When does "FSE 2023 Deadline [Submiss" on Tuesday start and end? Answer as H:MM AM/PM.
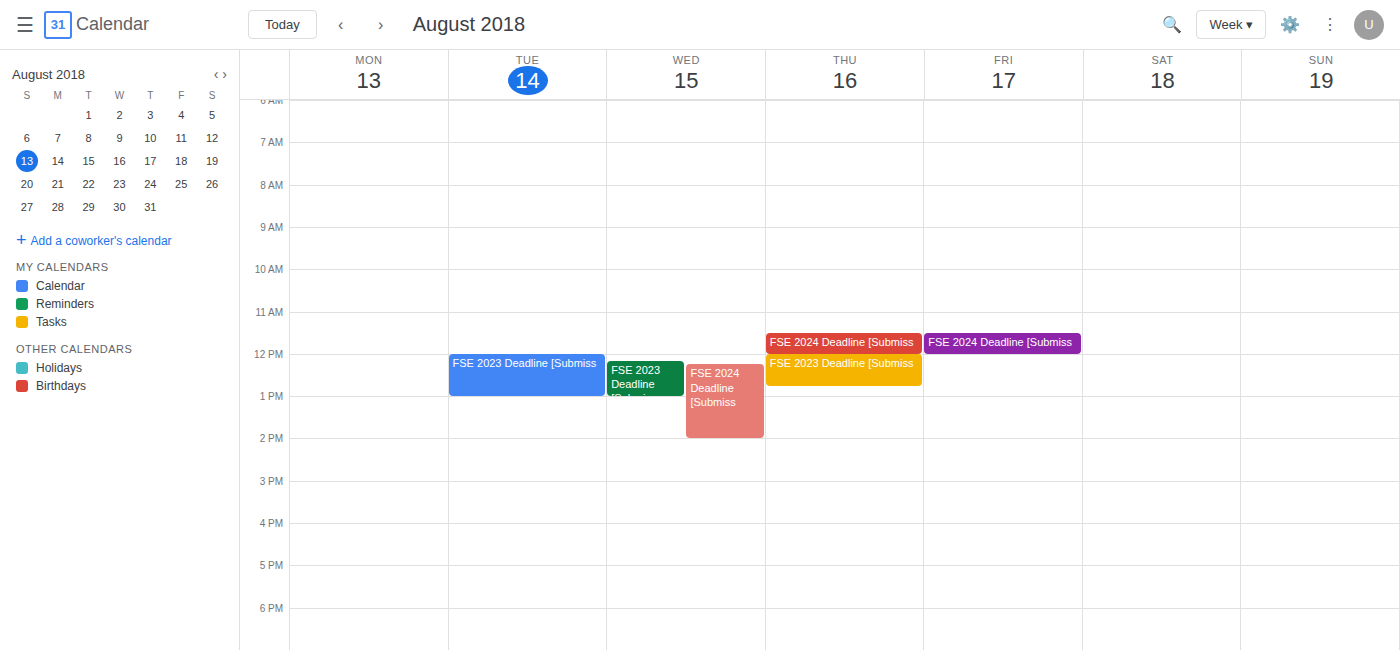
12:00 PM to 1:00 PM